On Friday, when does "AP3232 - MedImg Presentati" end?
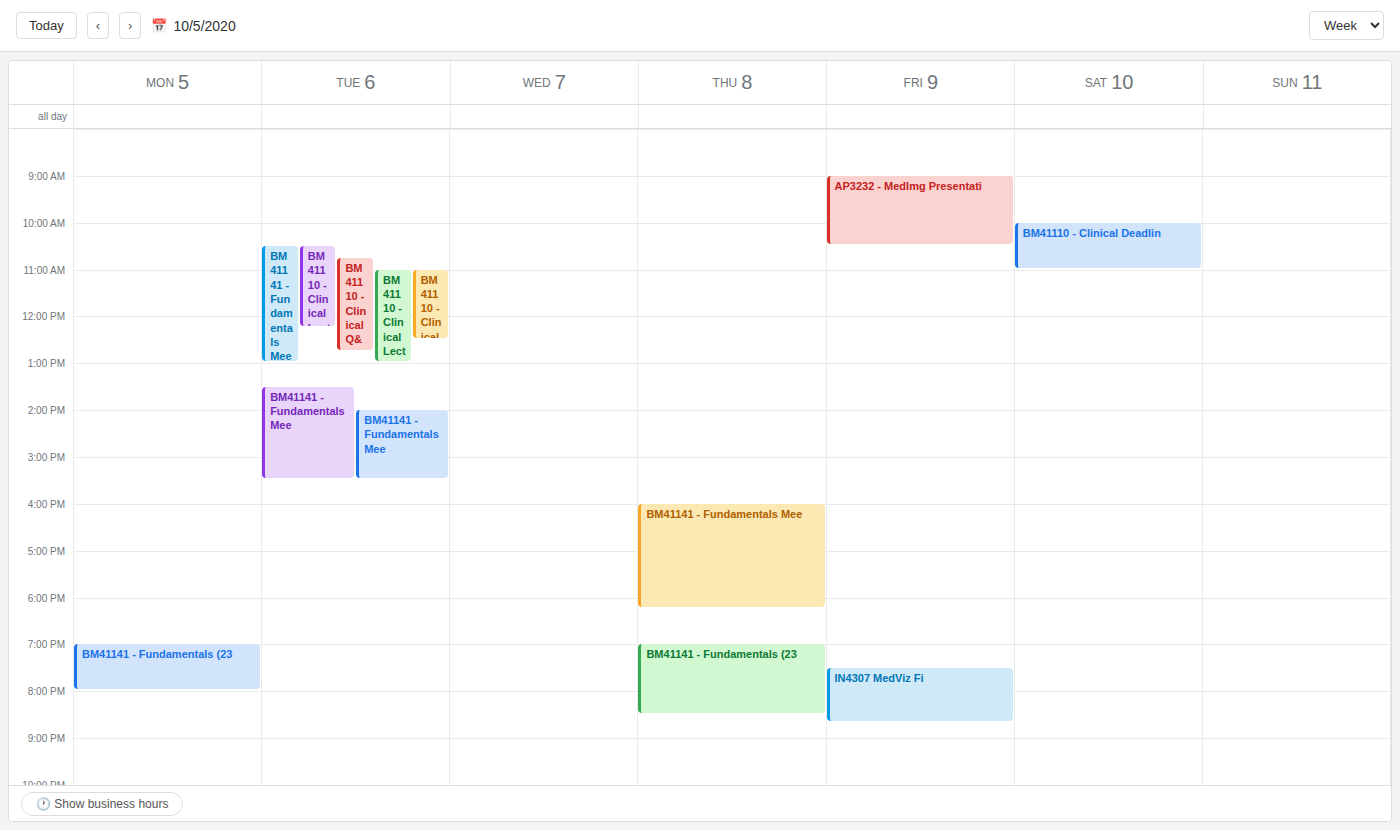
10:30 AM